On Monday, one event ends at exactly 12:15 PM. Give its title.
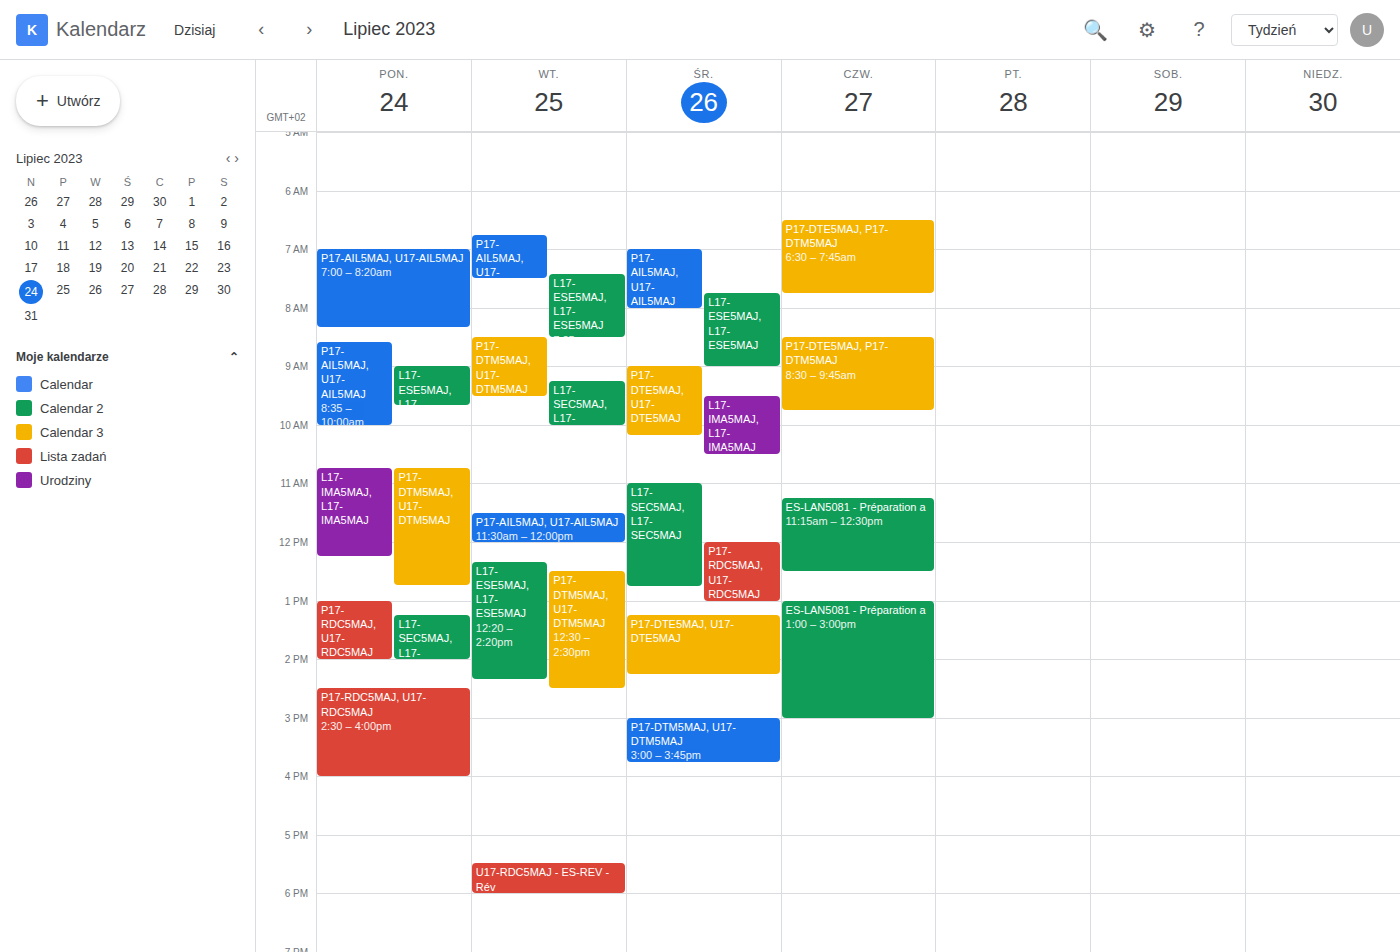
"L17-IMA5MAJ, L17-IMA5MAJ"